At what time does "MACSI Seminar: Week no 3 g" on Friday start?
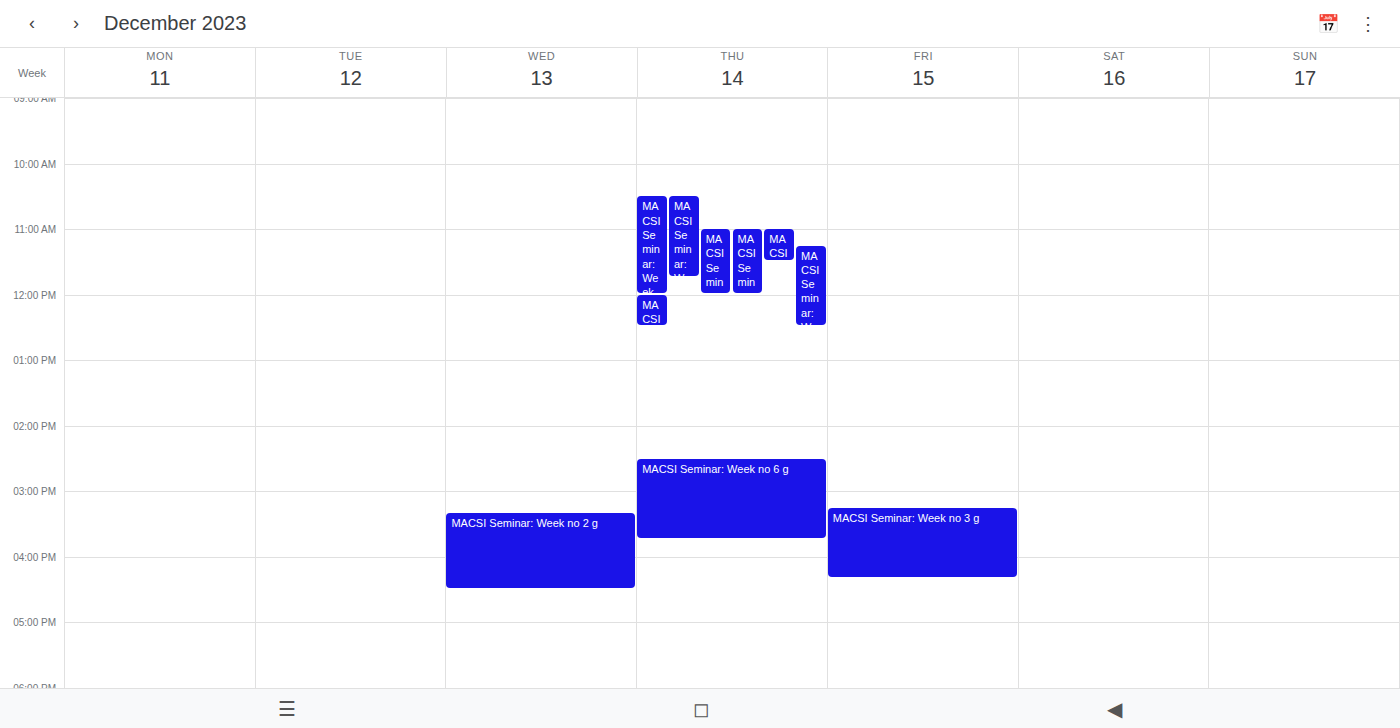
3:15 PM